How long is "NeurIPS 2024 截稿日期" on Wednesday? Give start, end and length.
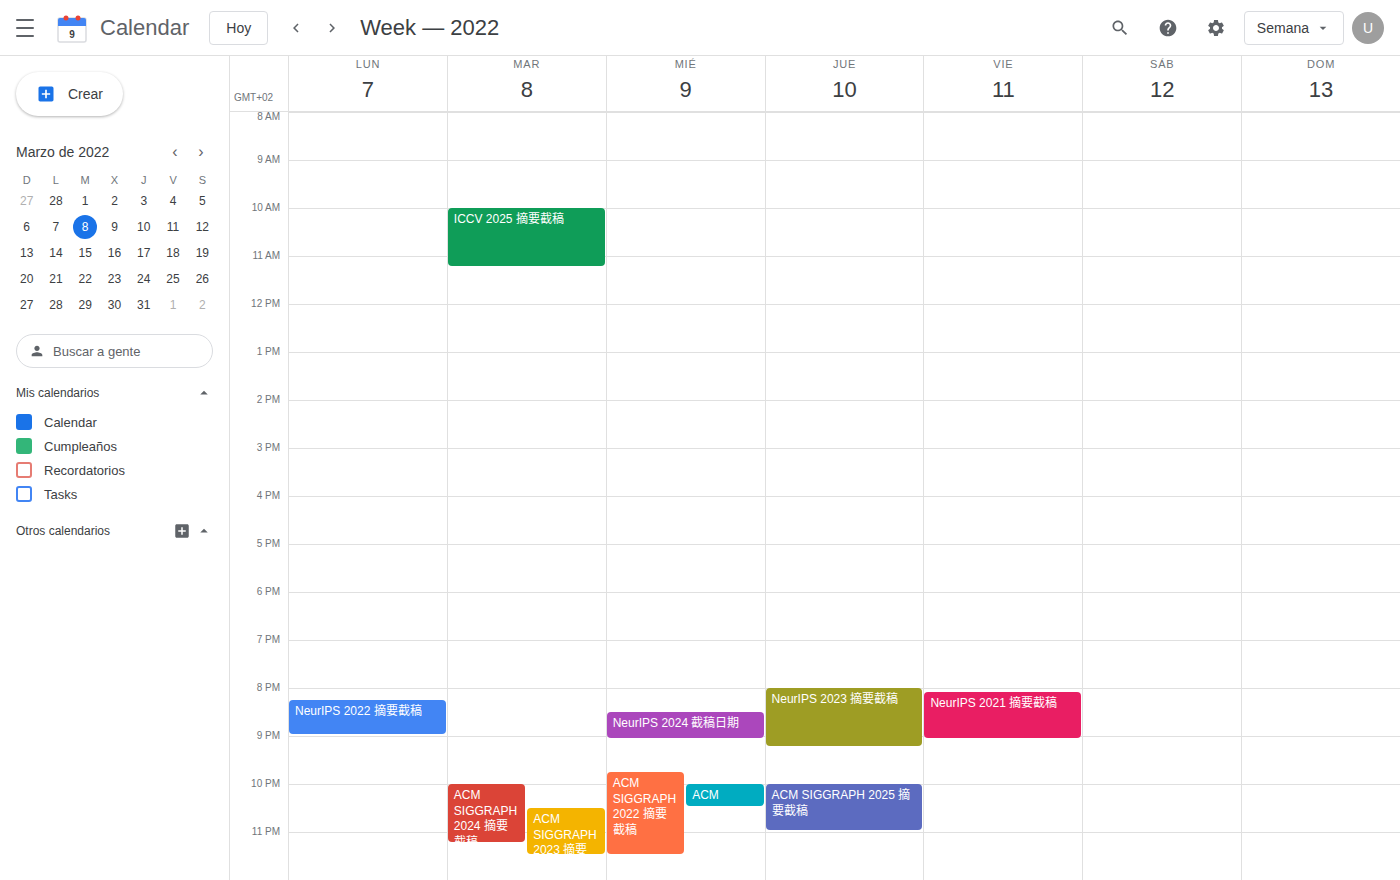
8:30 PM to 9:05 PM, 35 minutes